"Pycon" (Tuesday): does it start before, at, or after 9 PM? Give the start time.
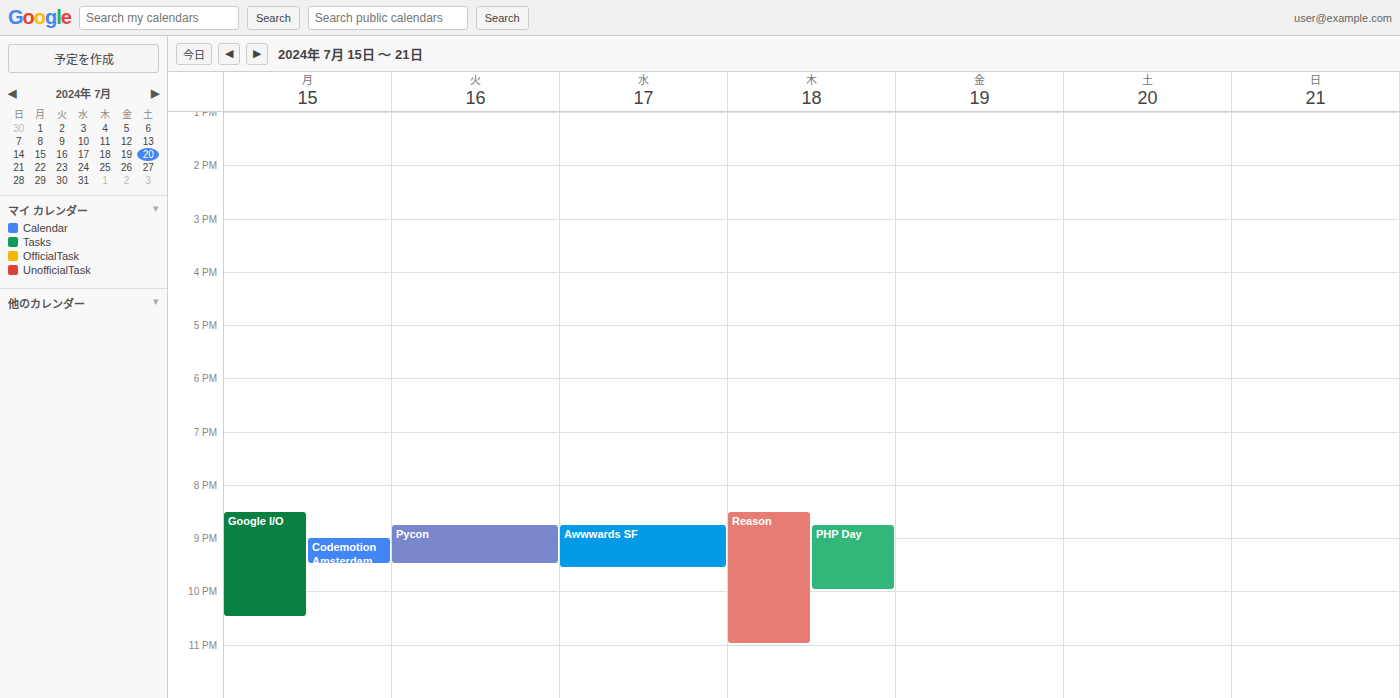
8:45 PM -- before 9 PM, 15 minutes above the 9 PM line.